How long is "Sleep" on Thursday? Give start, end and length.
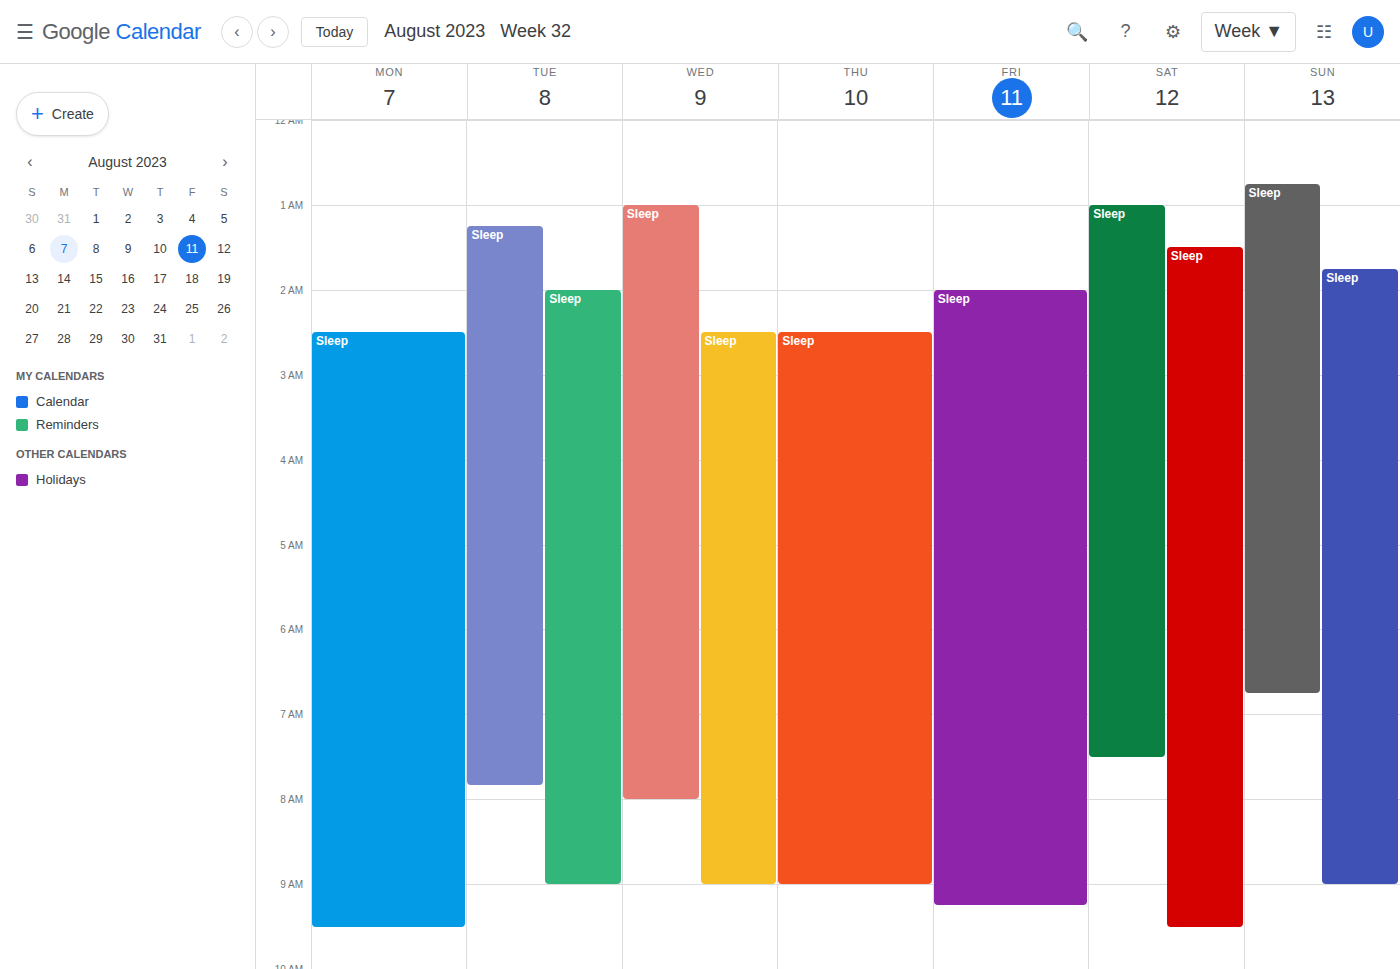
02:30 to 09:00, 6 hours 30 minutes